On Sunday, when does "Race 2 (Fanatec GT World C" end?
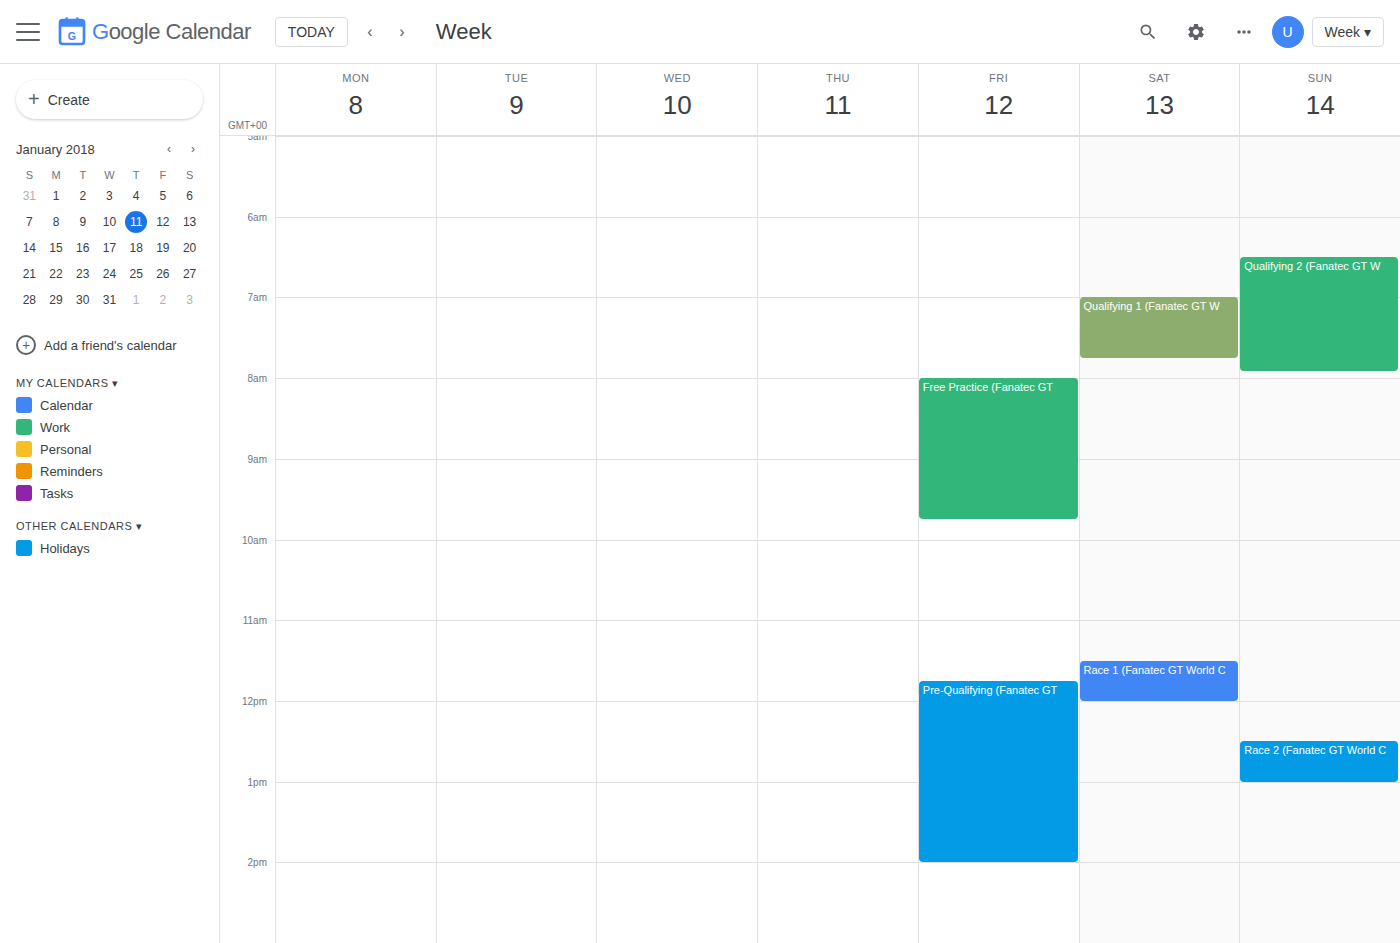
1:00 PM